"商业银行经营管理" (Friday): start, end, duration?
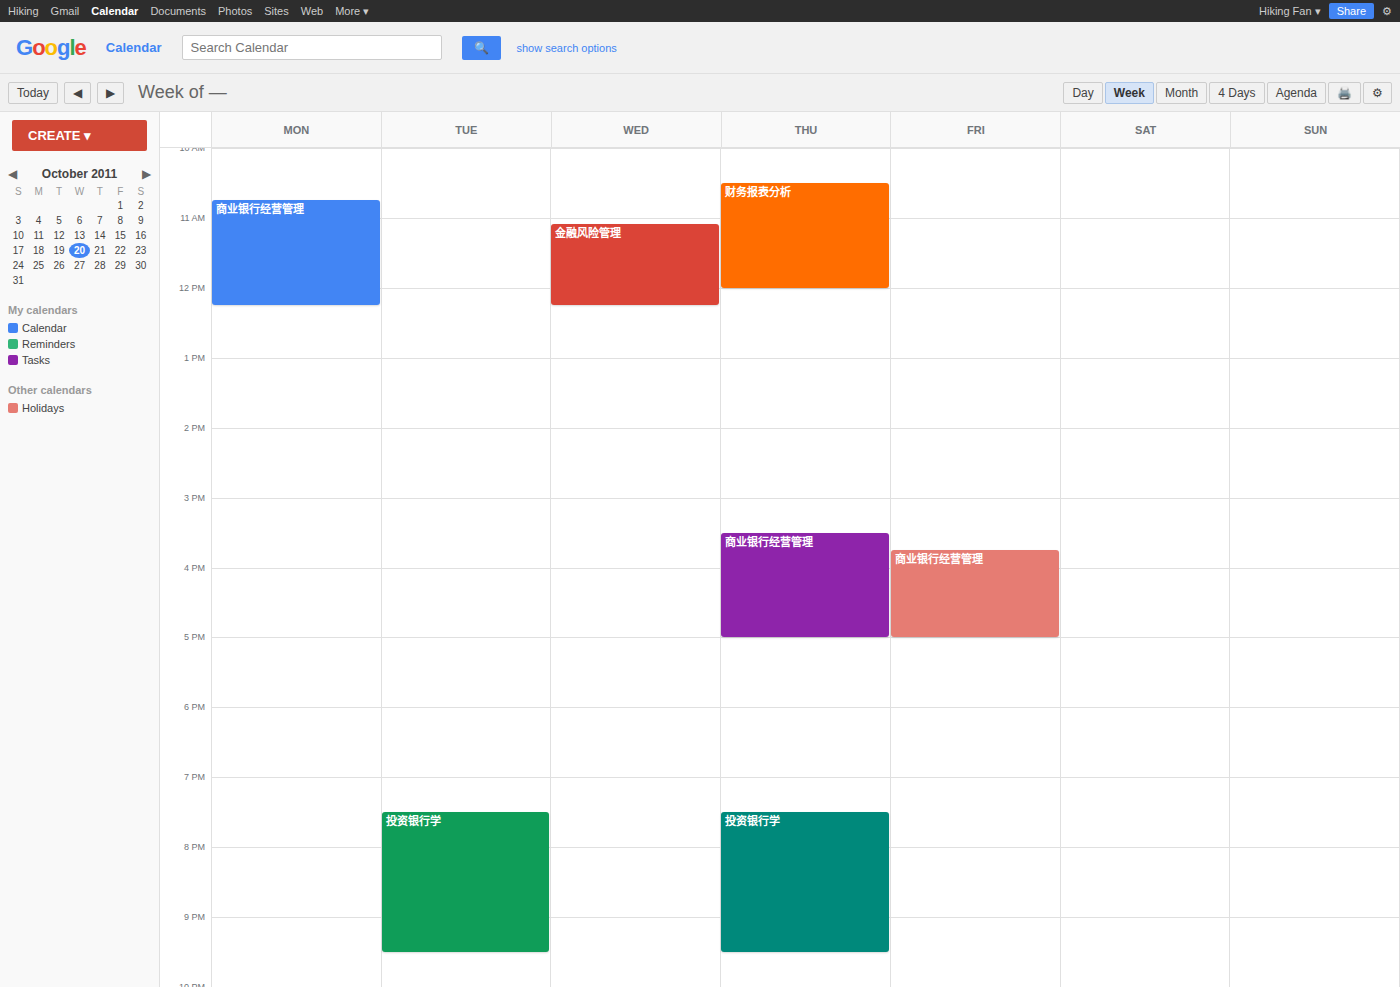
3:45 PM to 5:00 PM, 1 hour 15 minutes